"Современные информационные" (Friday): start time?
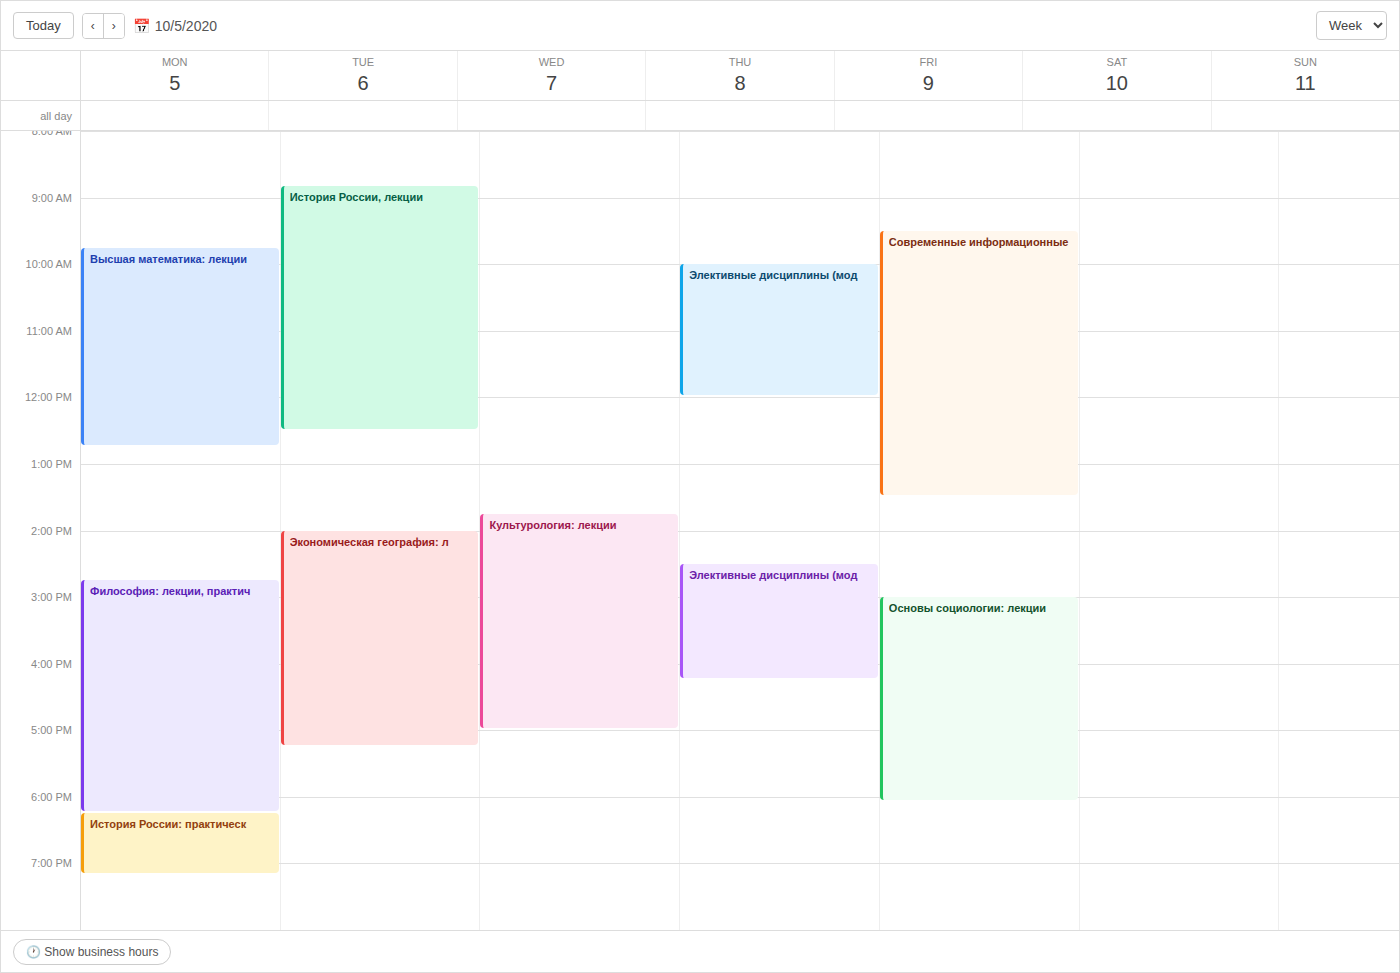
9:30 AM